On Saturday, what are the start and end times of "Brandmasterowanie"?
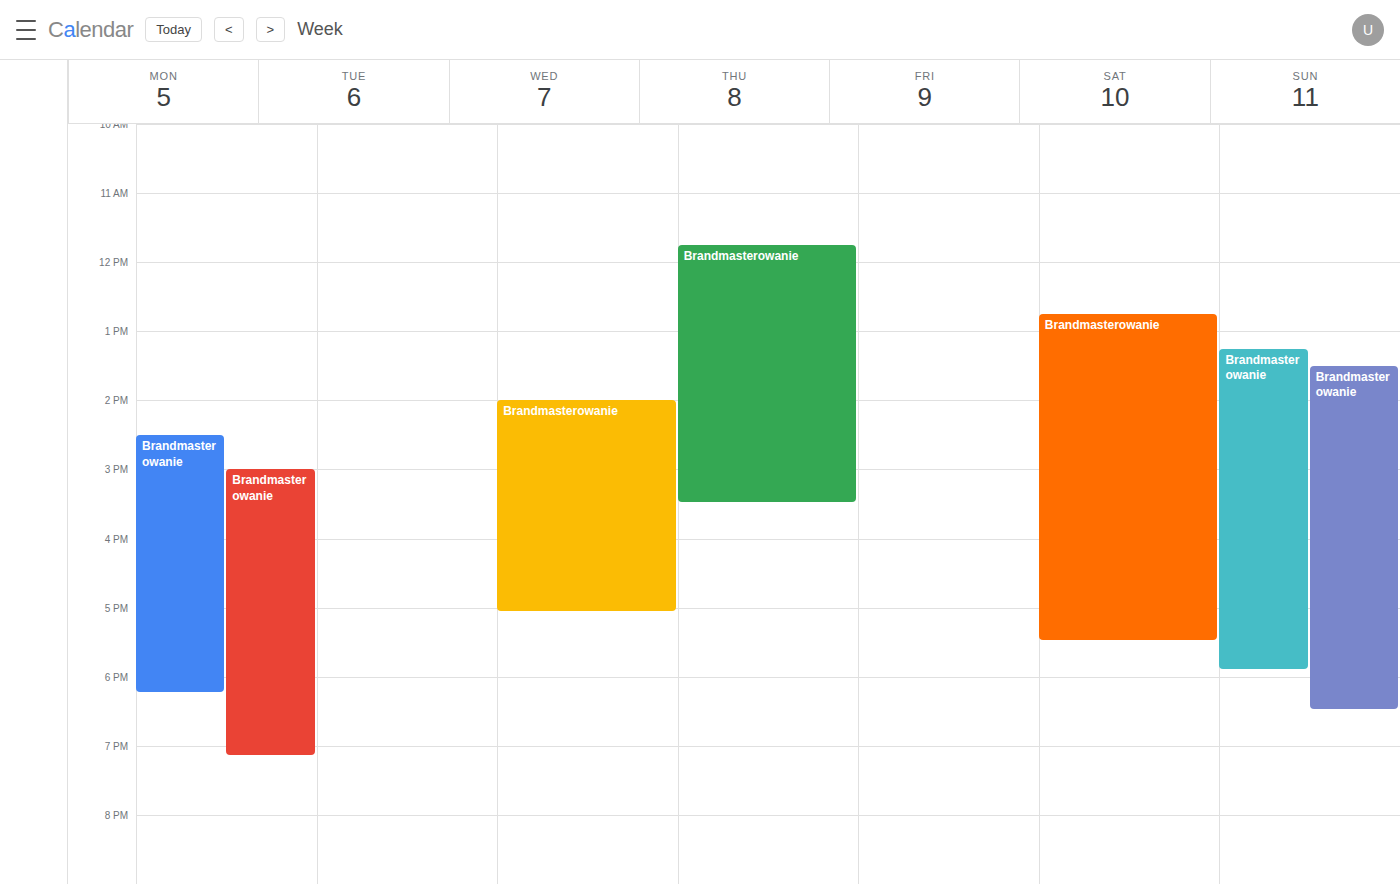
12:45 PM to 5:30 PM